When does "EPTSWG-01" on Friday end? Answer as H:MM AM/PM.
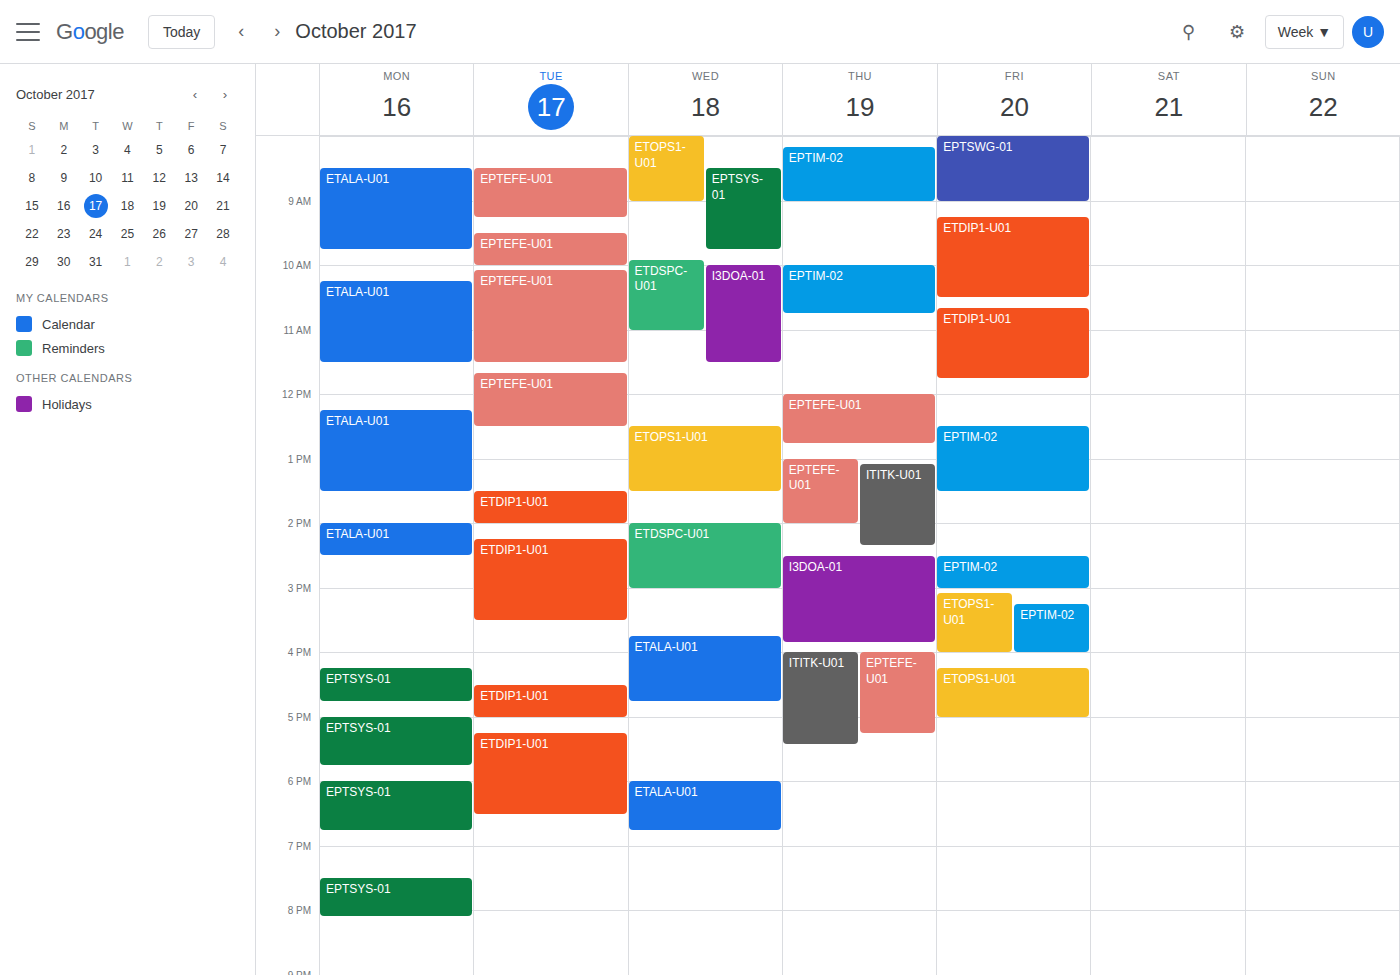
9:00 AM